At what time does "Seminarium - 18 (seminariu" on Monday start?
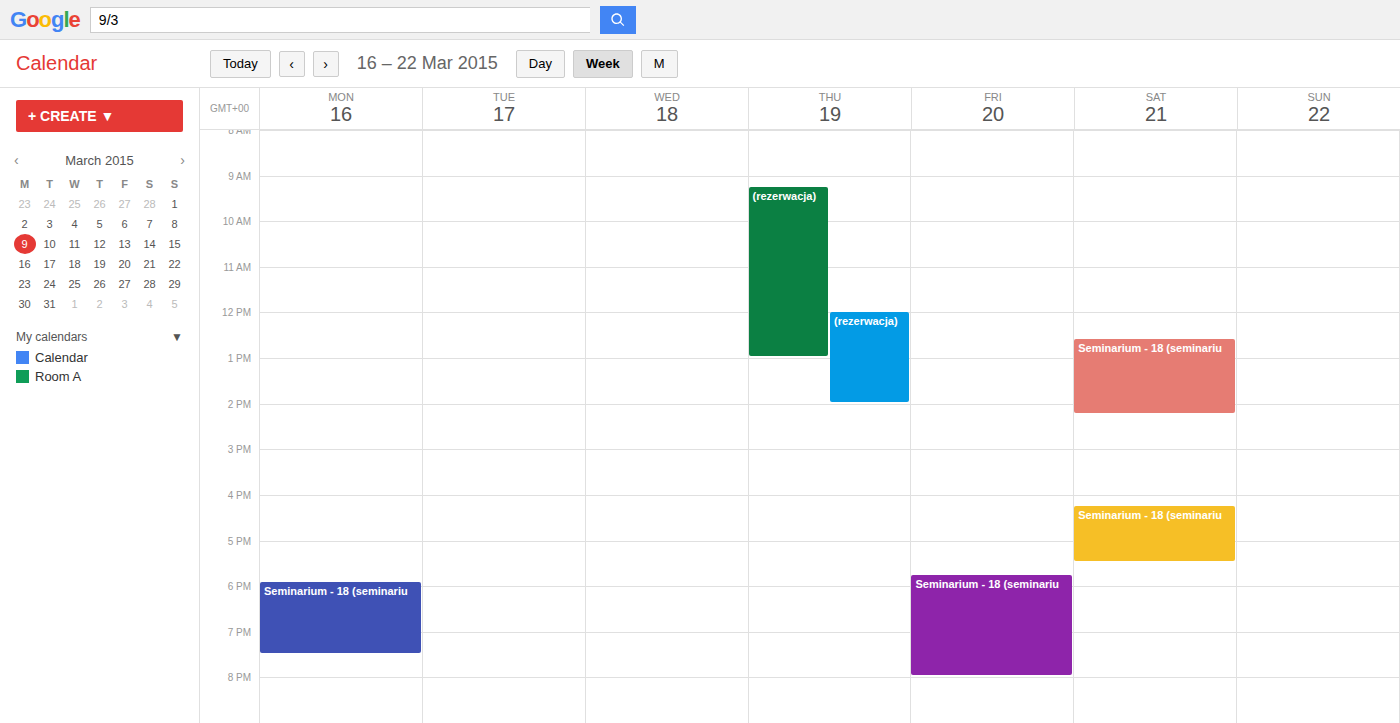
5:55 PM